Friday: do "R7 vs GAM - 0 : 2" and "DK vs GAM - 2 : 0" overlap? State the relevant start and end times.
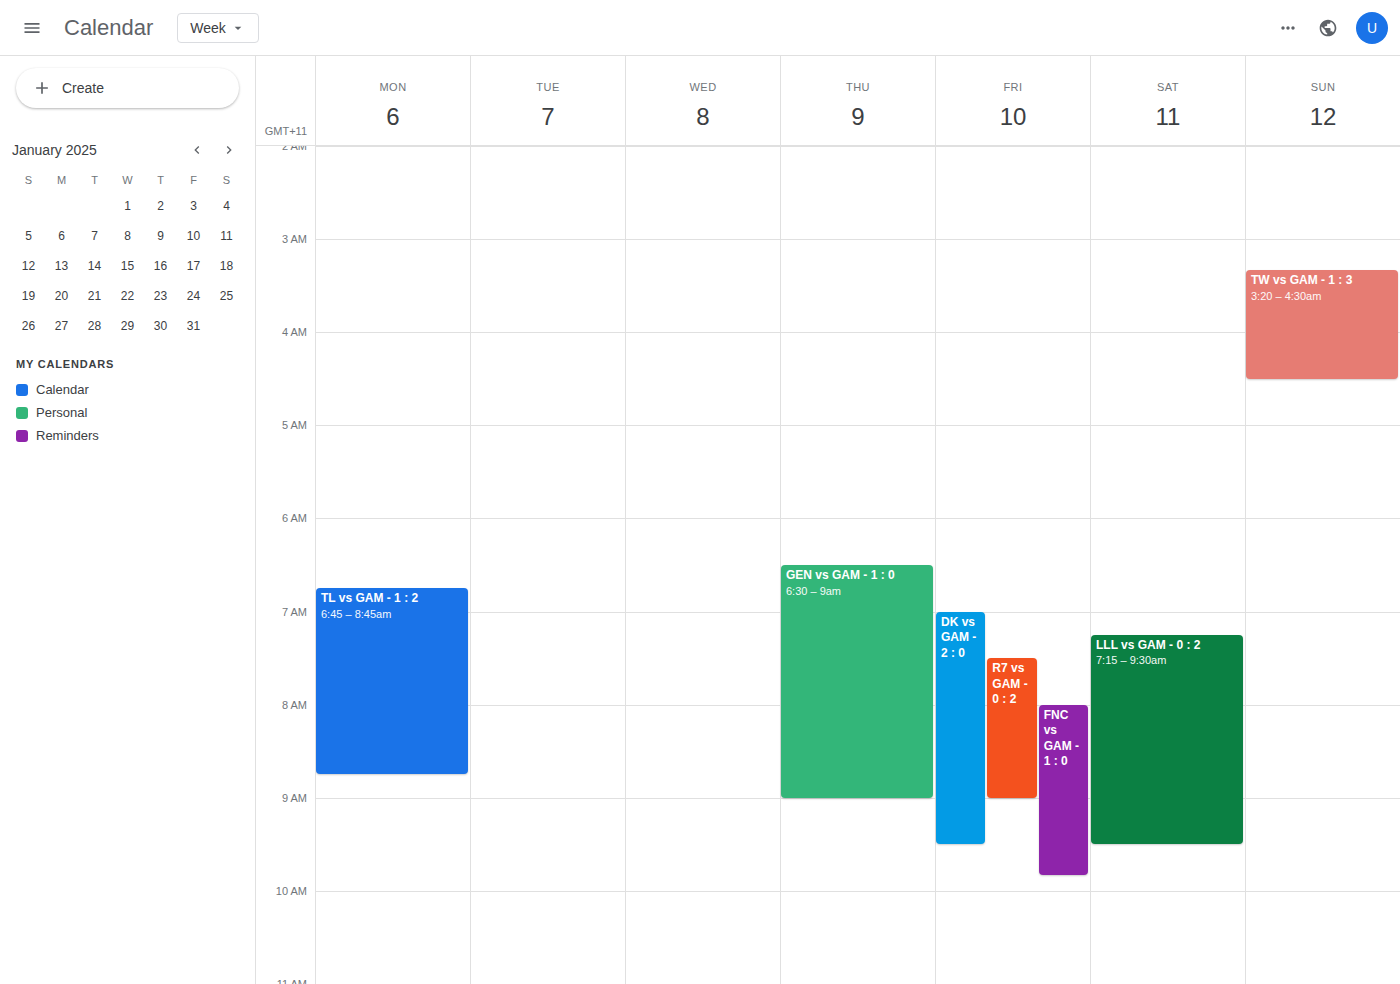
"R7 vs GAM - 0 : 2" runs 7:30 AM to 9:00 AM, inside "DK vs GAM - 2 : 0" -- they overlap.